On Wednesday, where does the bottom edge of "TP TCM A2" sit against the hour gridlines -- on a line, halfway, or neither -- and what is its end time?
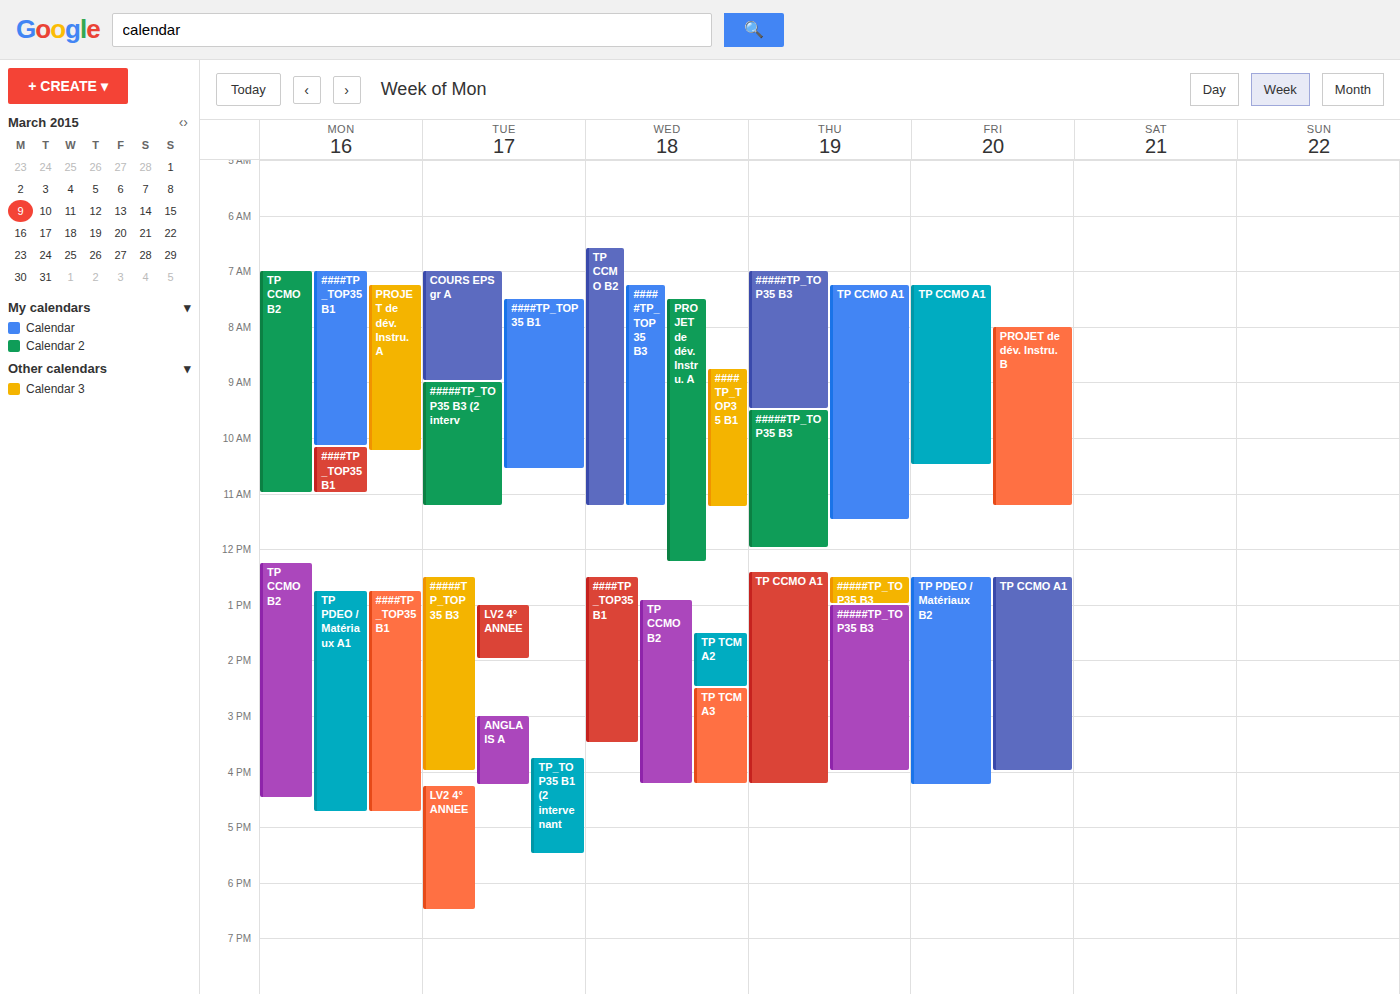
2:30 PM -- halfway between the 2 PM and 3 PM lines.